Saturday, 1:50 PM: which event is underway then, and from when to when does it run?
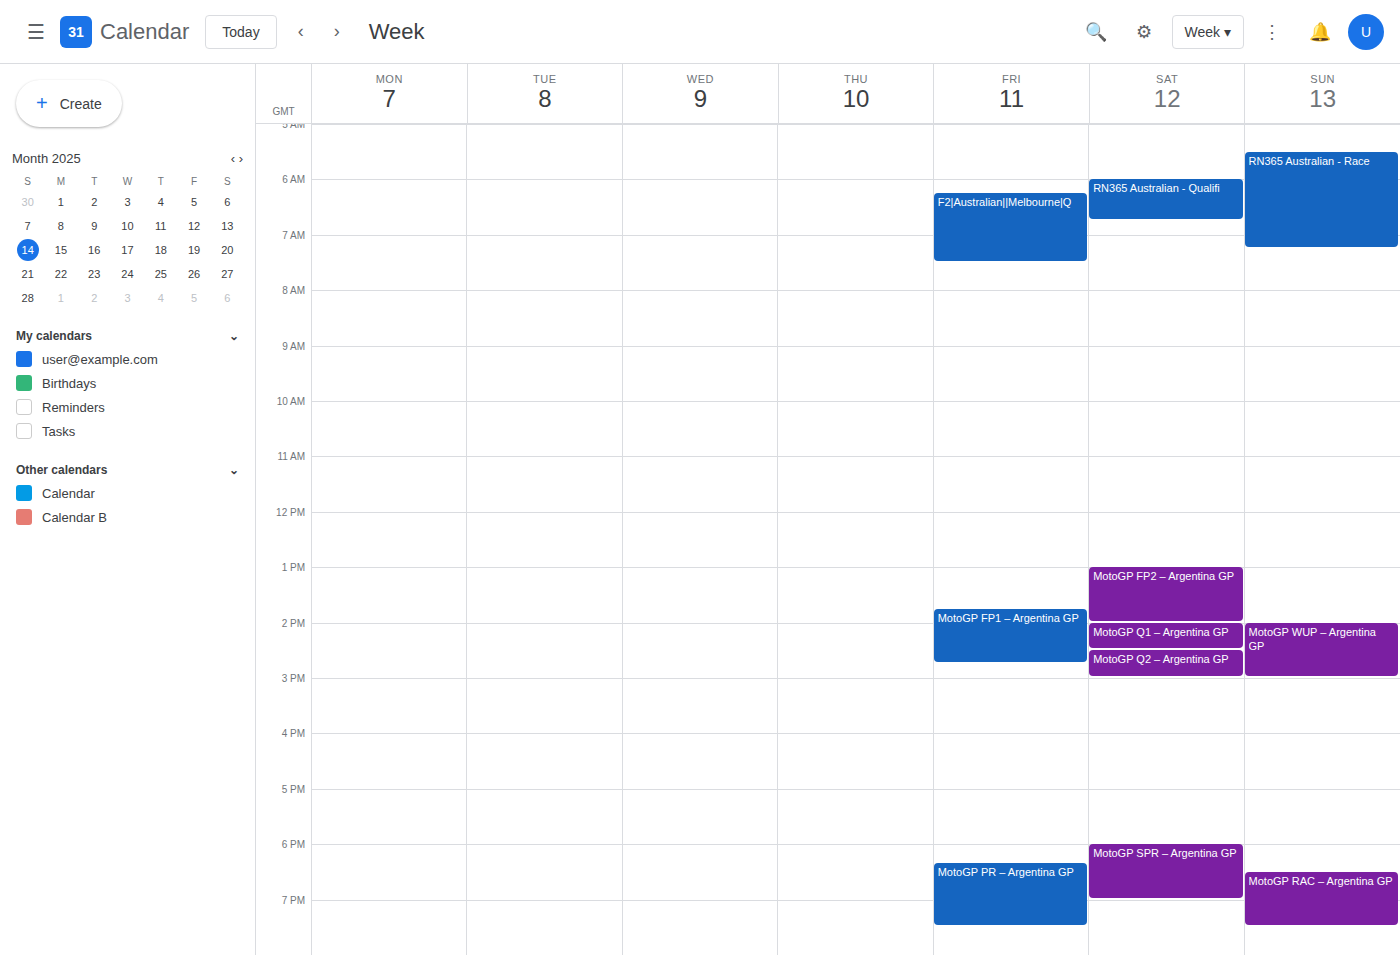
"MotoGP FP2 – Argentina GP", 1:00 PM to 2:00 PM